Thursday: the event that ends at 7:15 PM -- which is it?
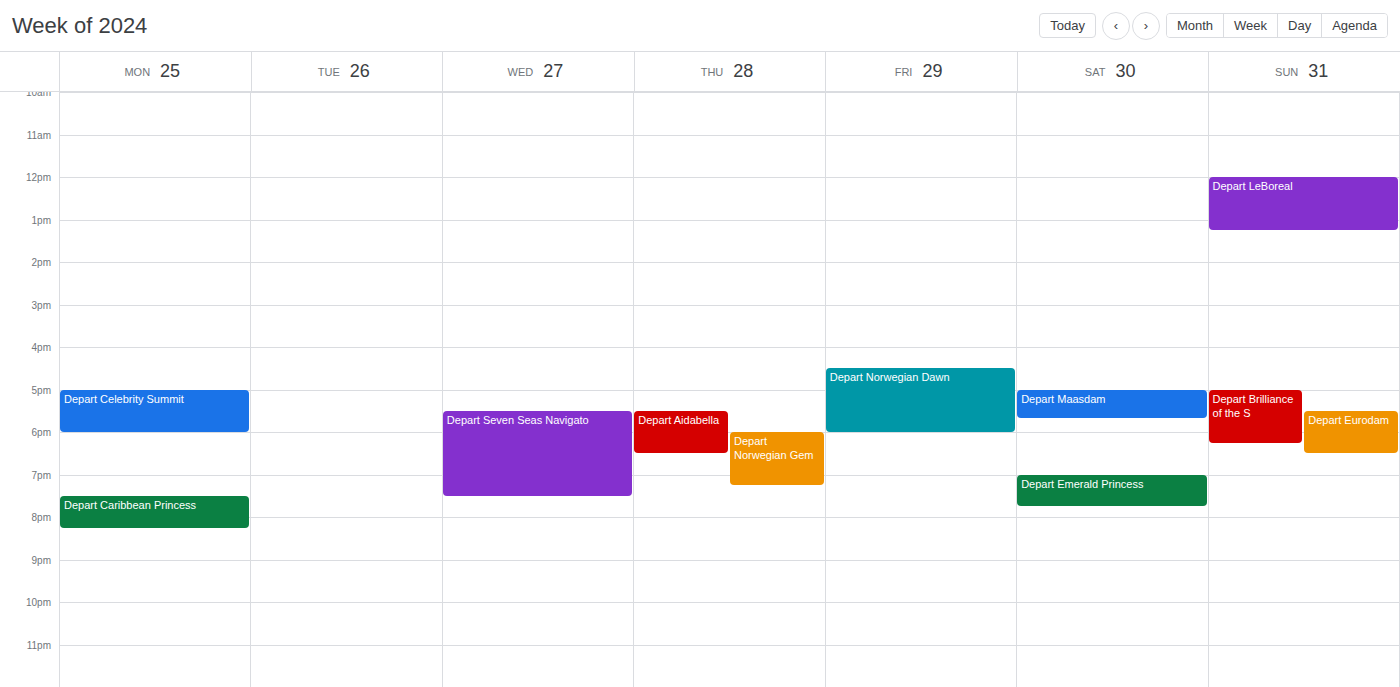
"Depart Norwegian Gem"